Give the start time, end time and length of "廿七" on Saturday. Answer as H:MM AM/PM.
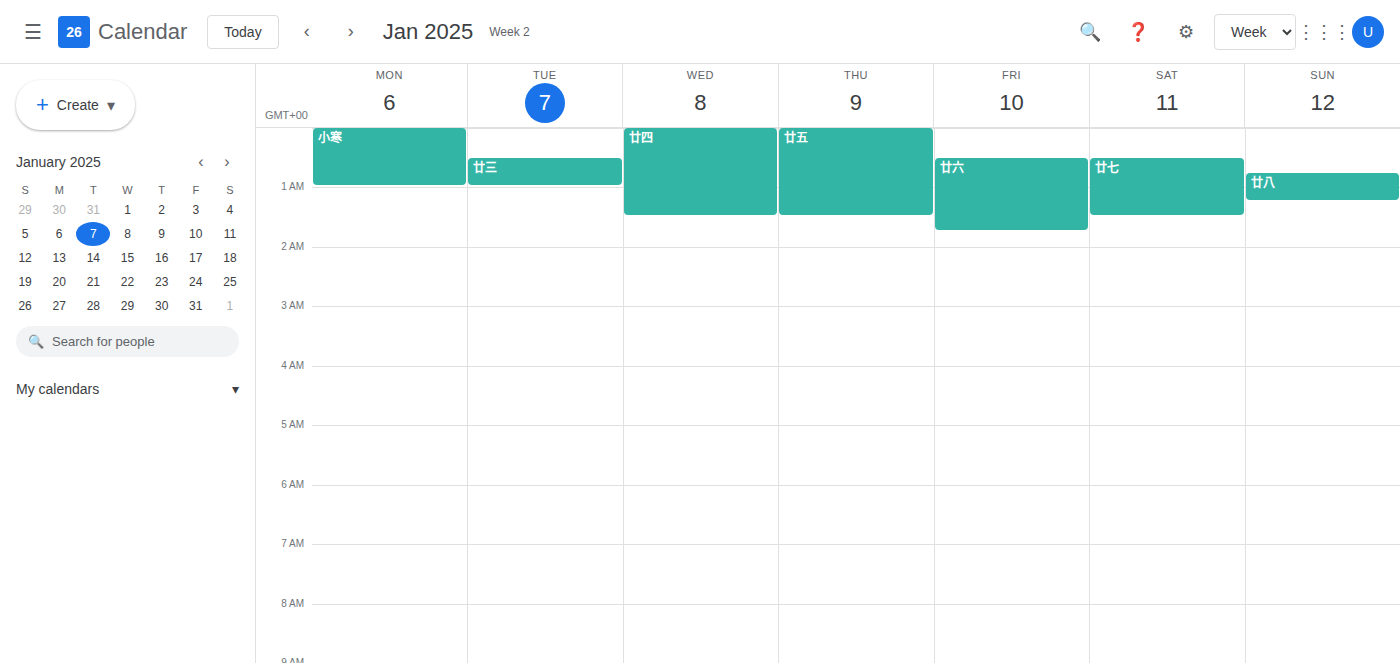
12:30 AM to 1:30 AM, 1 hour